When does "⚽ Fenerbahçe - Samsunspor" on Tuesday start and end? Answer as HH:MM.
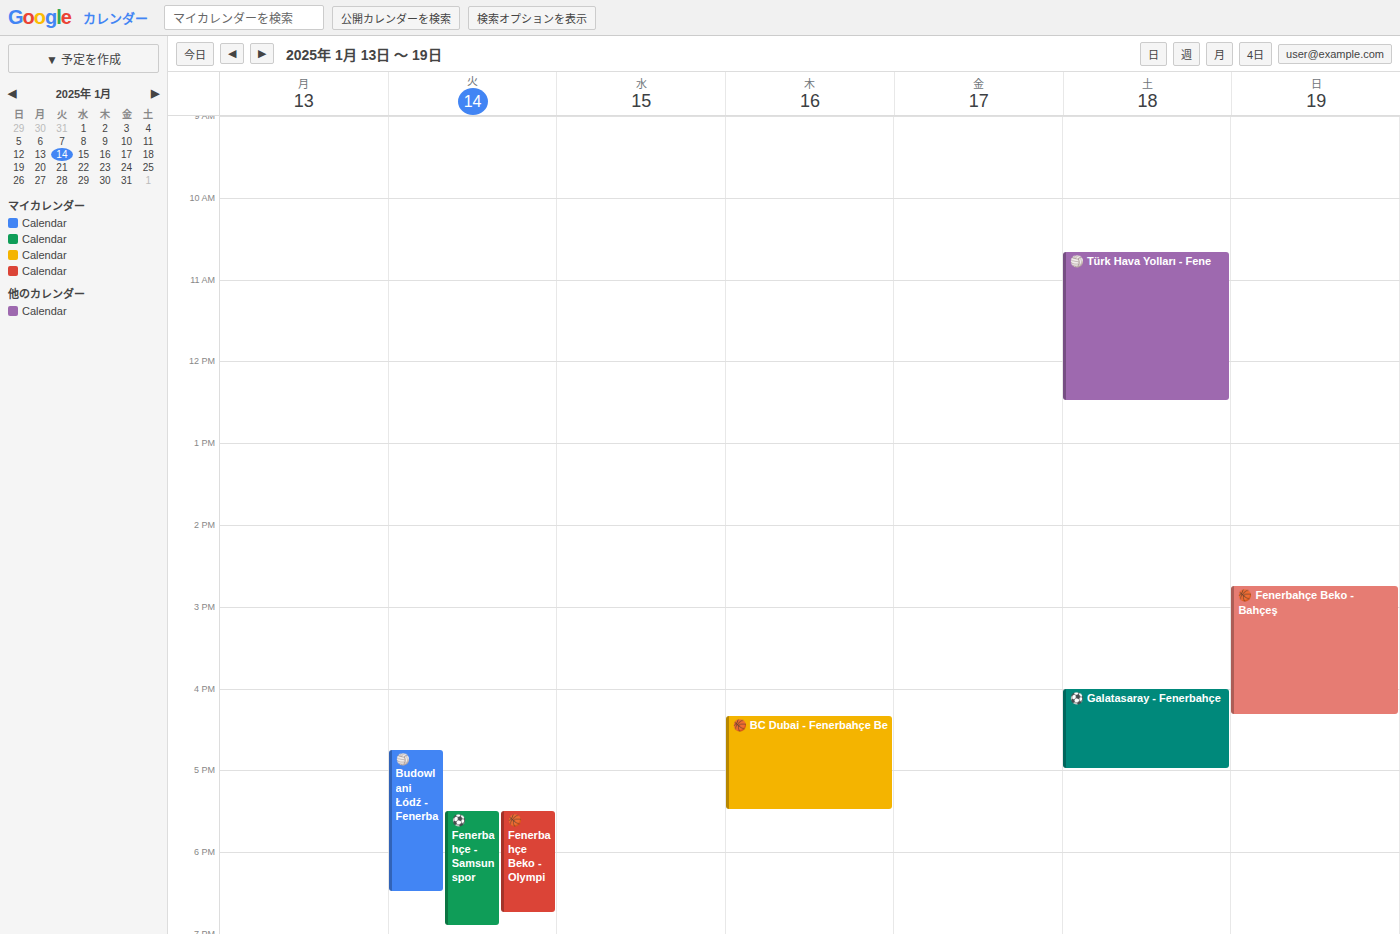
17:30 to 18:55